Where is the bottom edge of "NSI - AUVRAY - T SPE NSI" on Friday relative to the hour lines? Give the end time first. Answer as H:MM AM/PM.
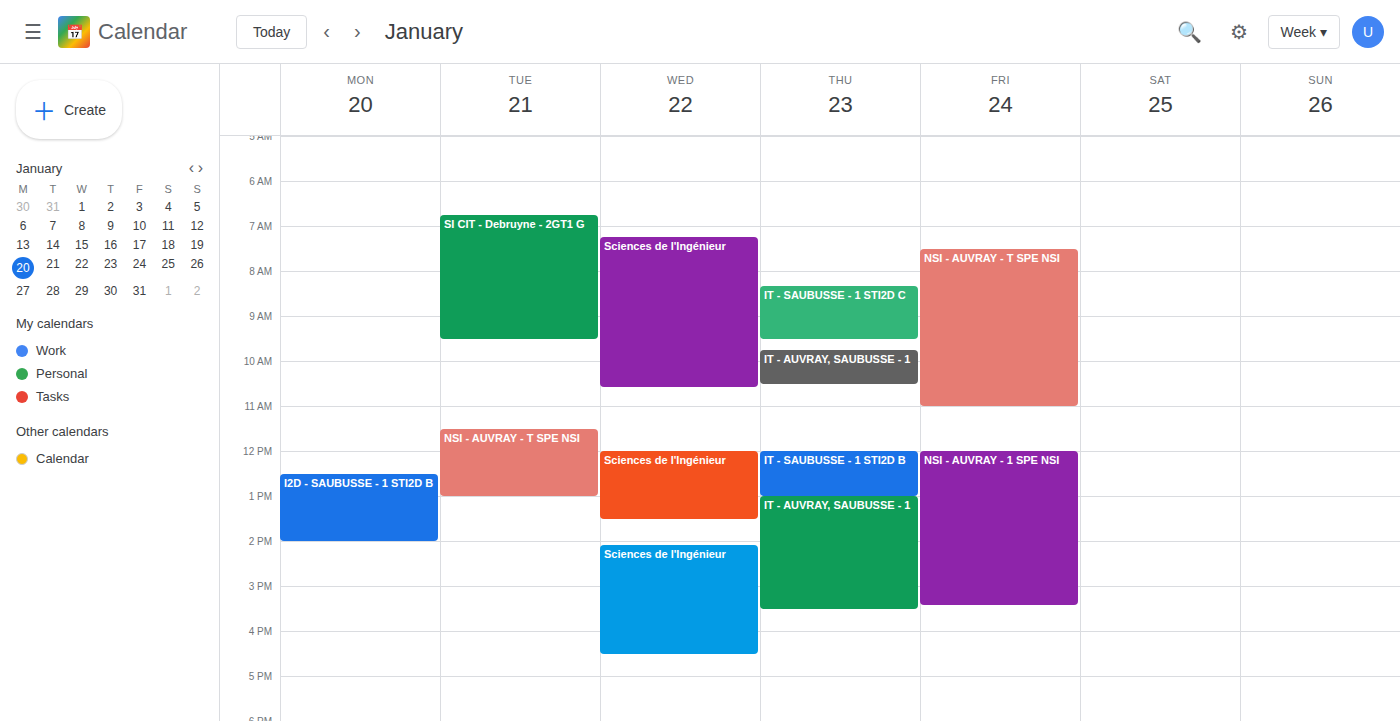
11:00 AM -- exactly on the 11 AM line.